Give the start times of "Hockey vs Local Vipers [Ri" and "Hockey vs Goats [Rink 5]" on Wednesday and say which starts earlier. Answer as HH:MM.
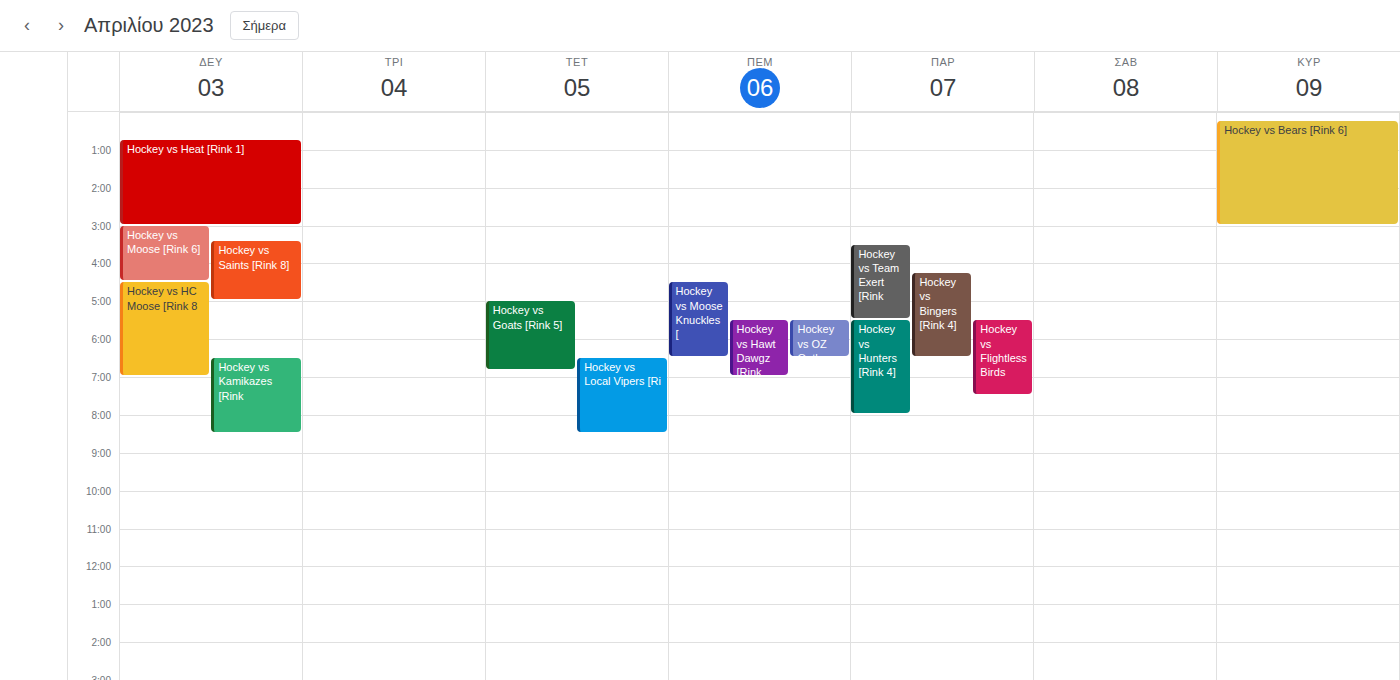
"Hockey vs Goats [Rink 5]" 05:00; "Hockey vs Local Vipers [Ri" 06:30.